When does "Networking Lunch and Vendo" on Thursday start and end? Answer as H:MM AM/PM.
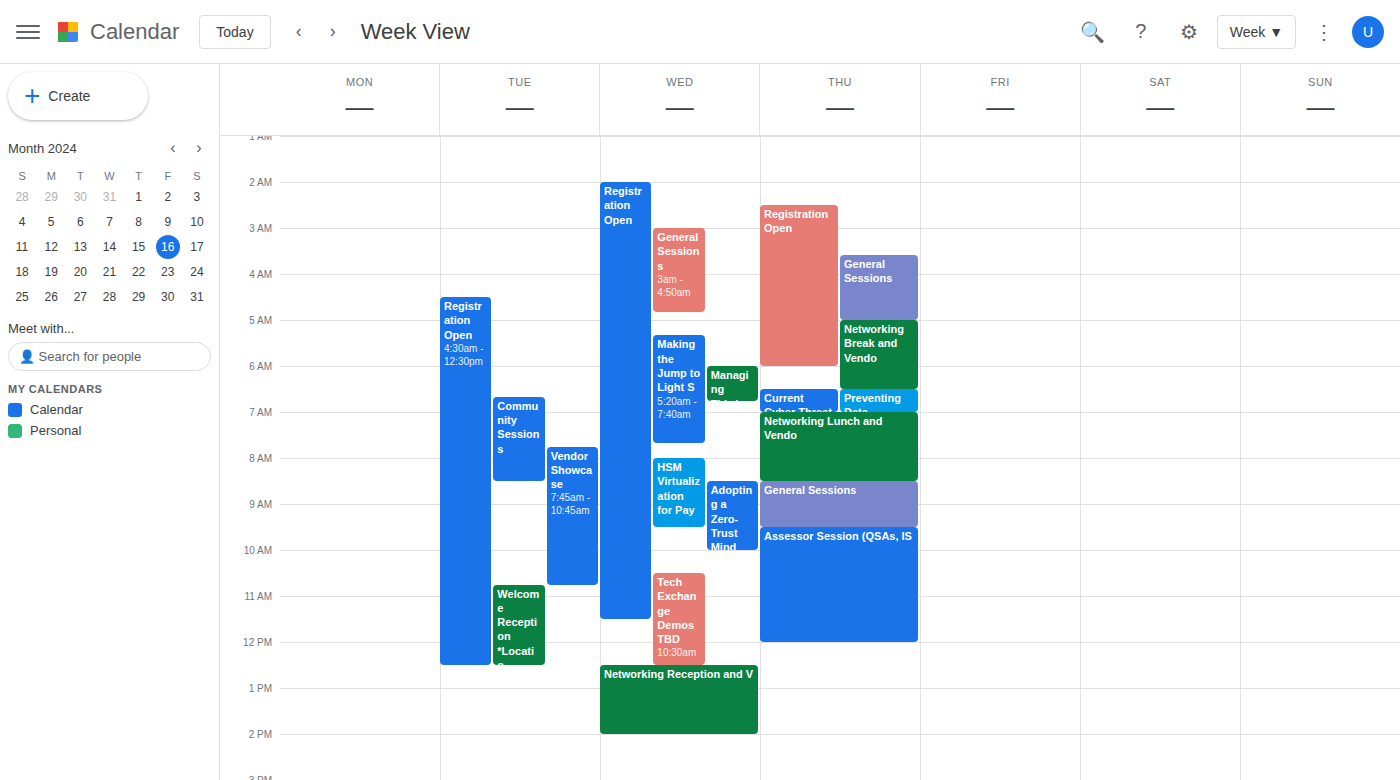
7:00 AM to 8:30 AM